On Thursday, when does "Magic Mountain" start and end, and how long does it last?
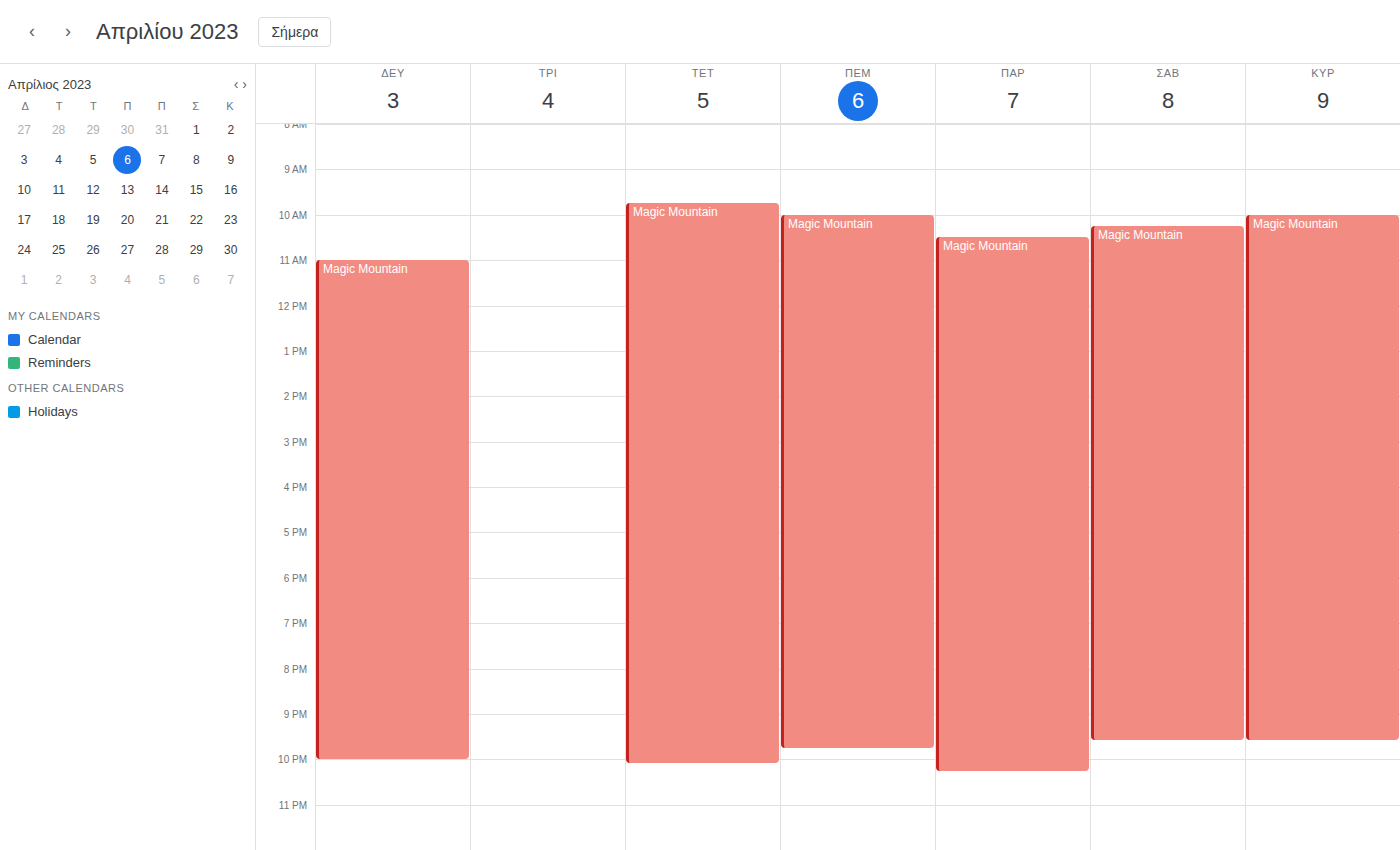
10:00 AM to 9:45 PM, 11 hours 45 minutes